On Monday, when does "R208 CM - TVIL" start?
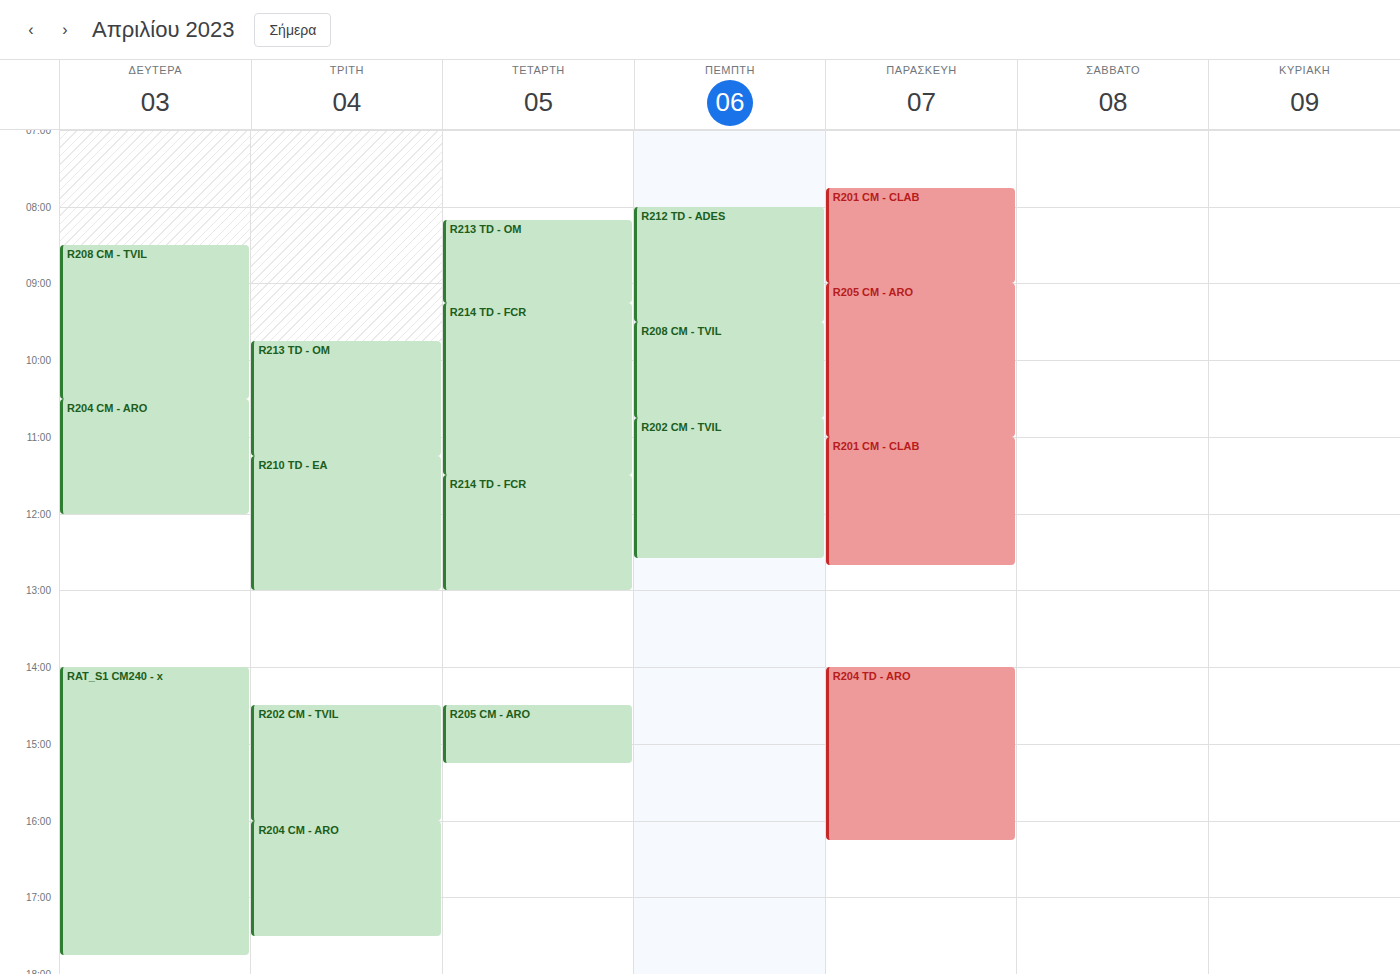
8:30 AM